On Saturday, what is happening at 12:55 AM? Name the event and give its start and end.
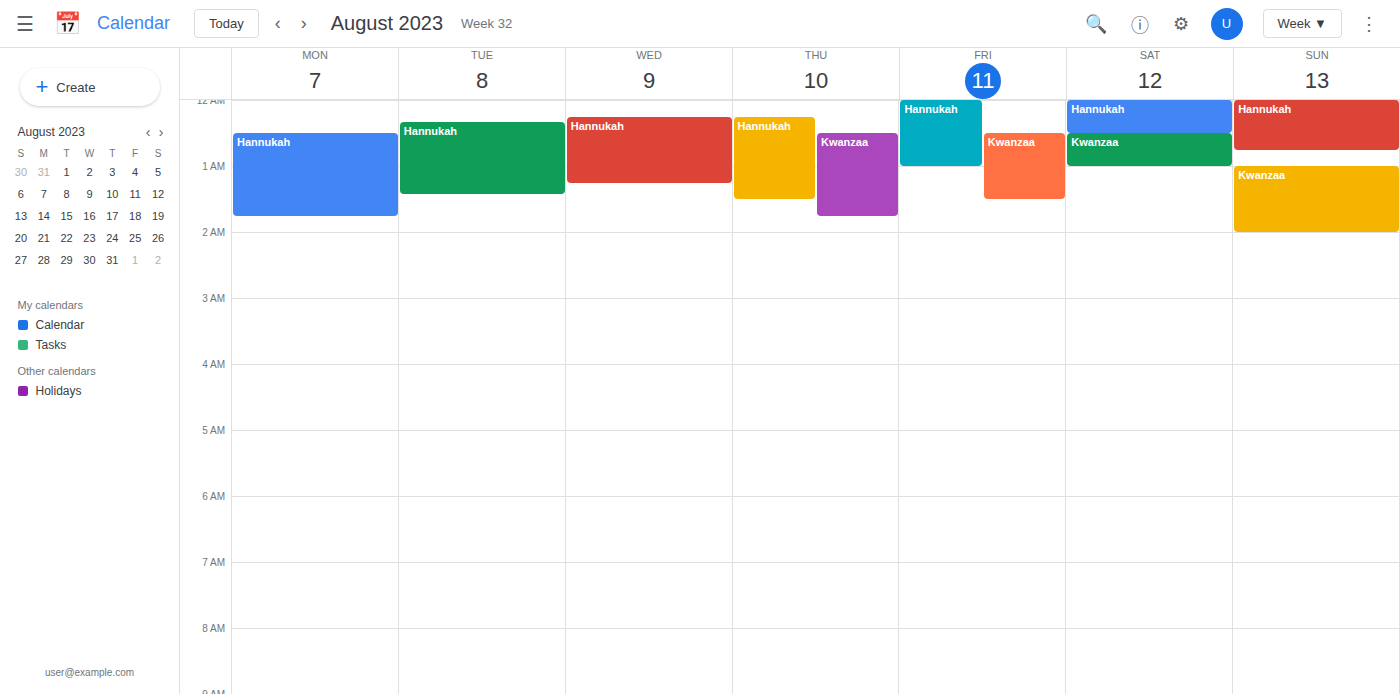
"Kwanzaa", 12:30 AM to 1:00 AM